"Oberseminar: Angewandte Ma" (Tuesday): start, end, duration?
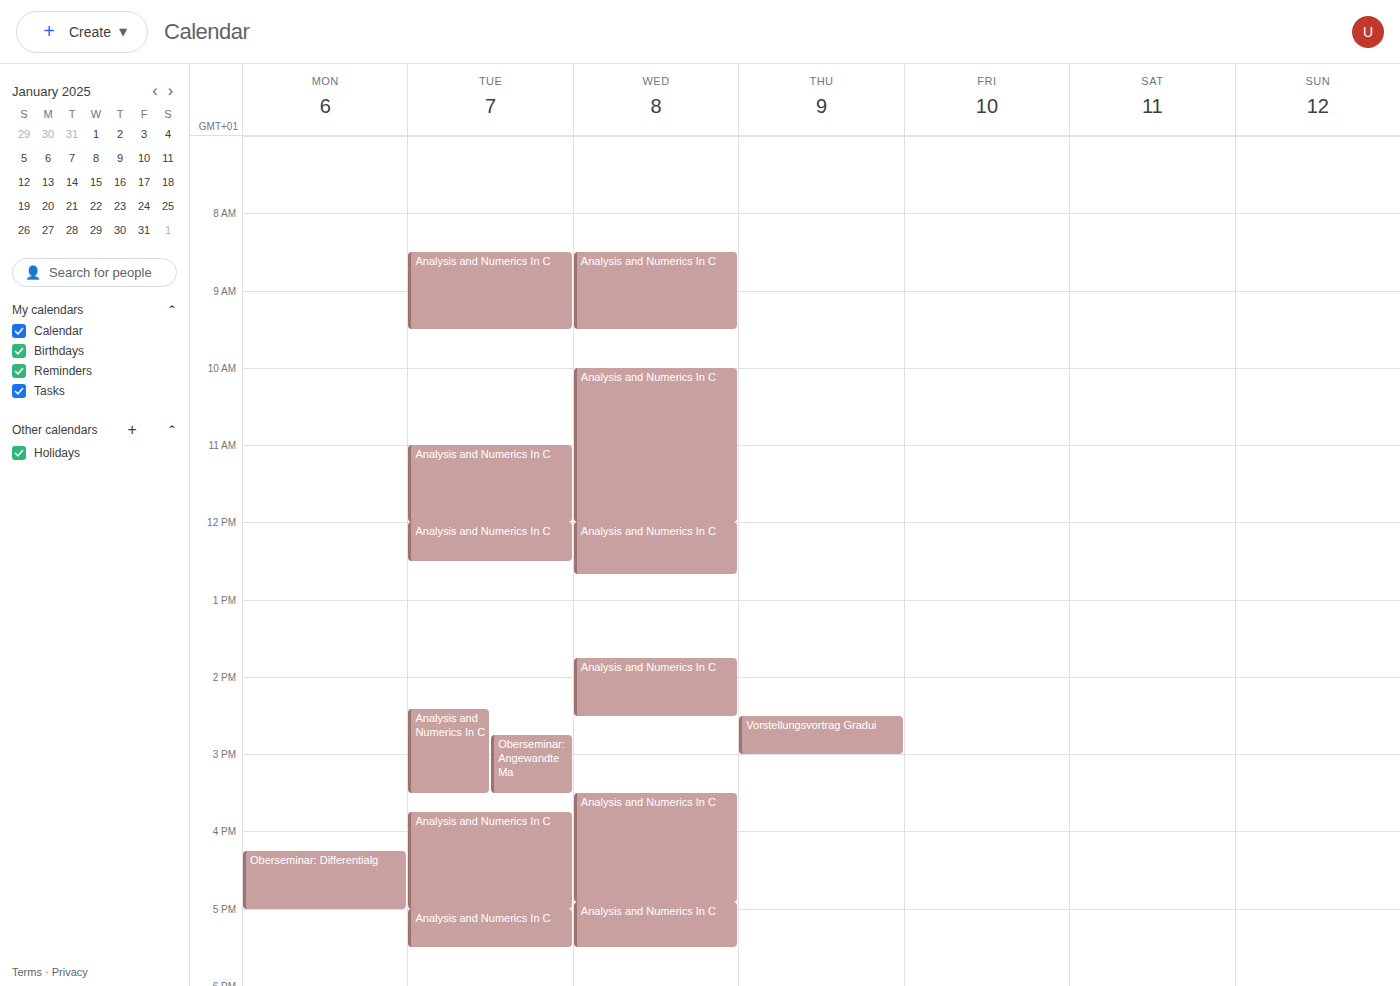
14:45 to 15:30, 45 minutes